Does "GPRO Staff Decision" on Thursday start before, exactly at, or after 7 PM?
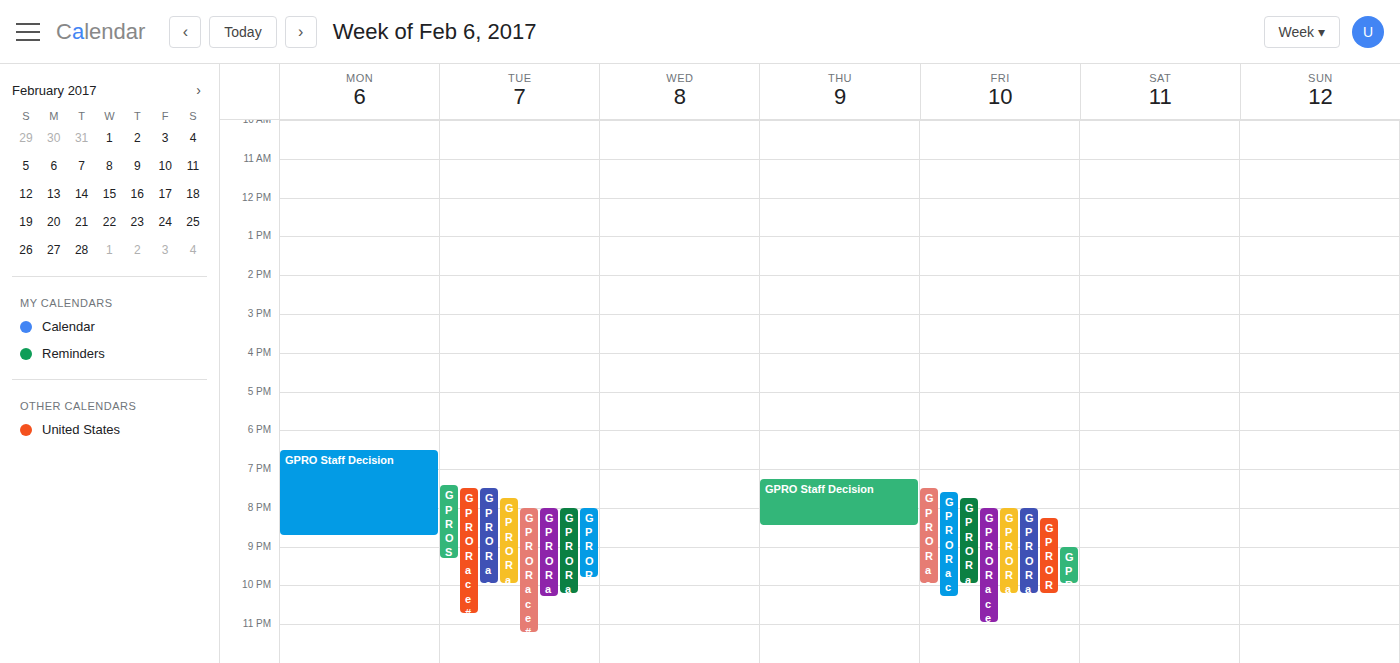
7:15 PM -- after 7 PM, 15 minutes below the 7 PM line.